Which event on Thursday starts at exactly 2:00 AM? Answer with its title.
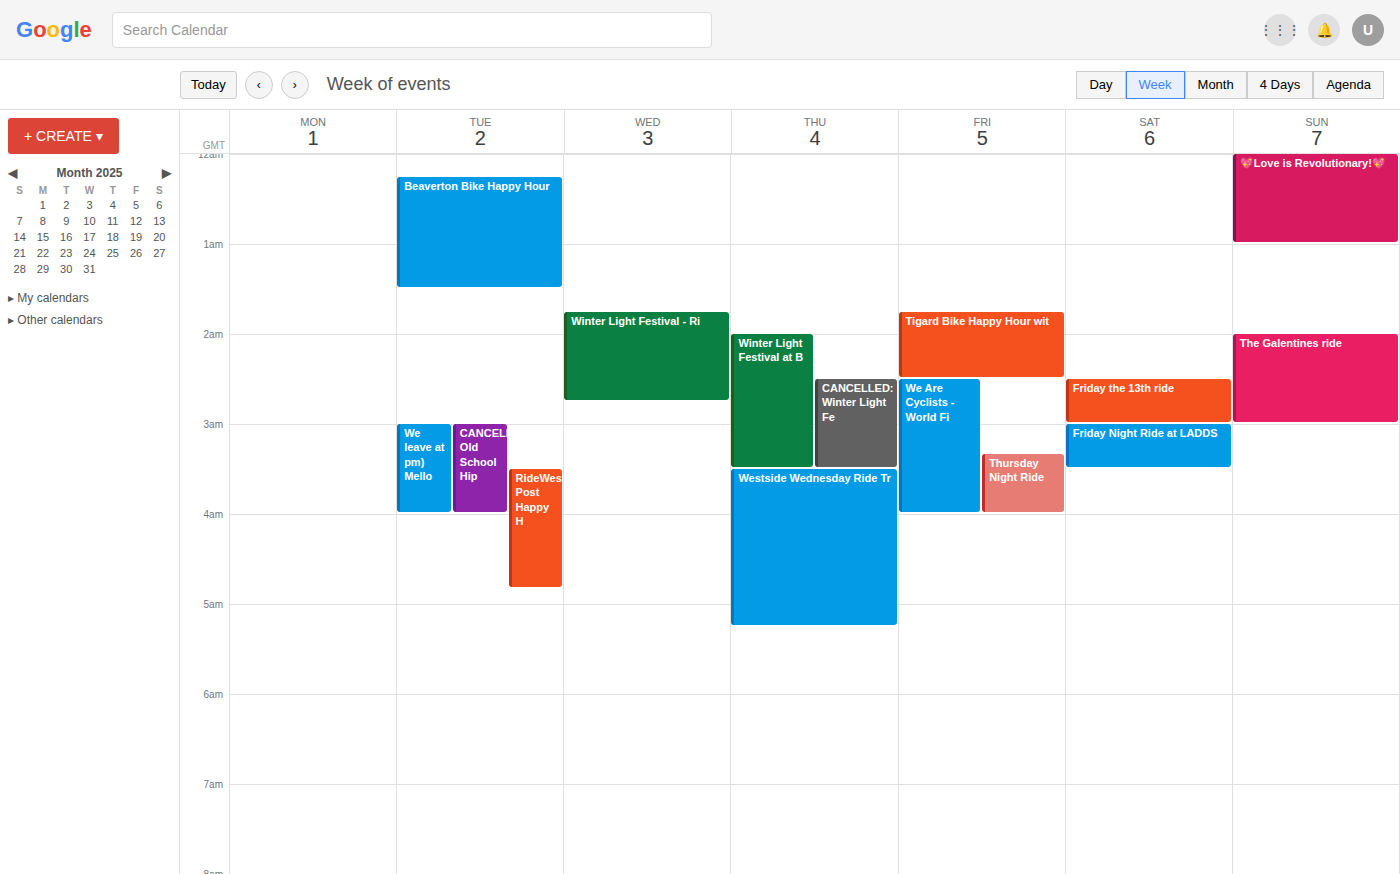
"Winter Light Festival at B"